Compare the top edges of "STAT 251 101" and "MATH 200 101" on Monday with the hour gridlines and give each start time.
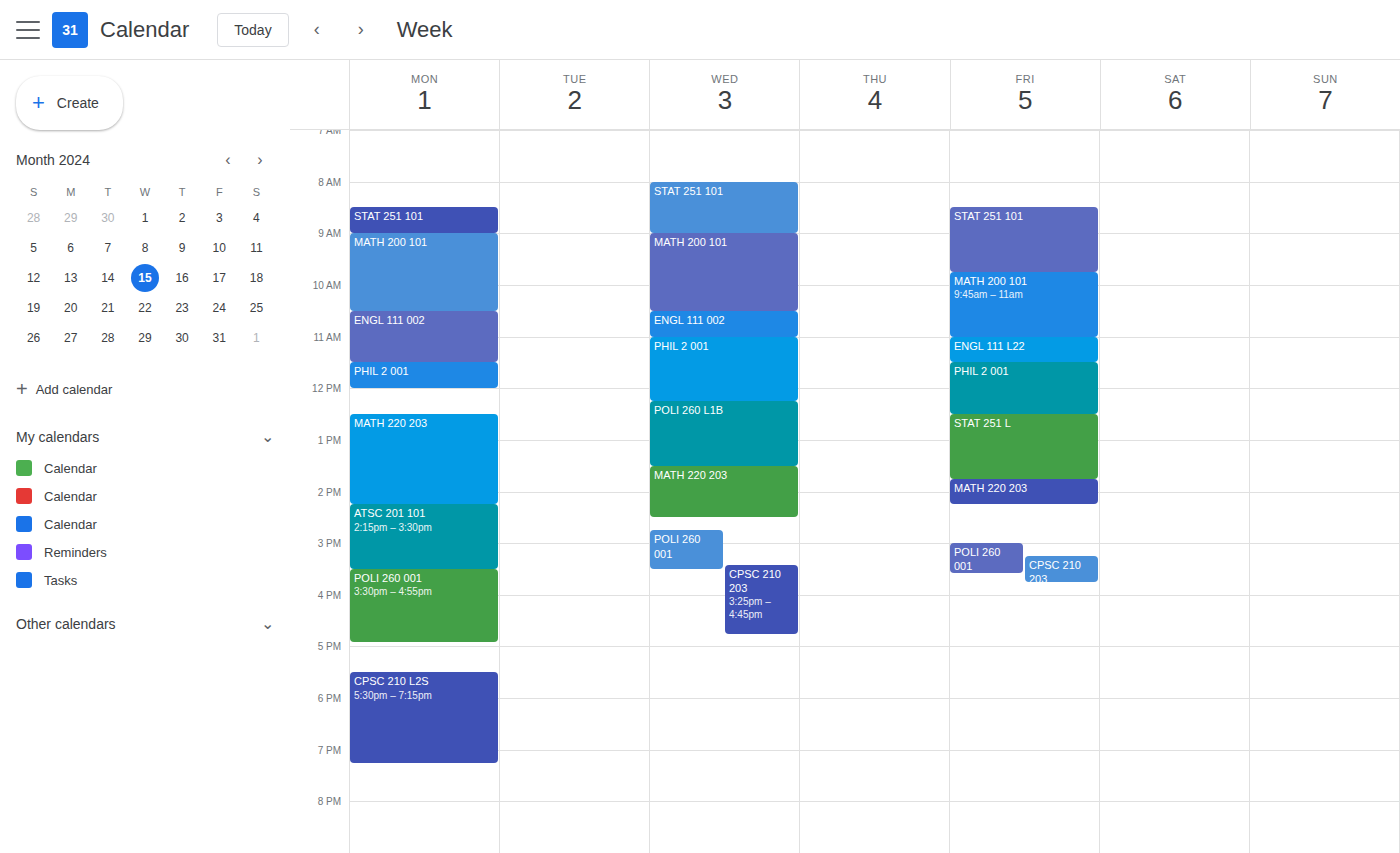
"STAT 251 101": 8:30 AM, halfway between the 8 AM and 9 AM lines. "MATH 200 101": 9:00 AM, exactly on the 9 AM line.